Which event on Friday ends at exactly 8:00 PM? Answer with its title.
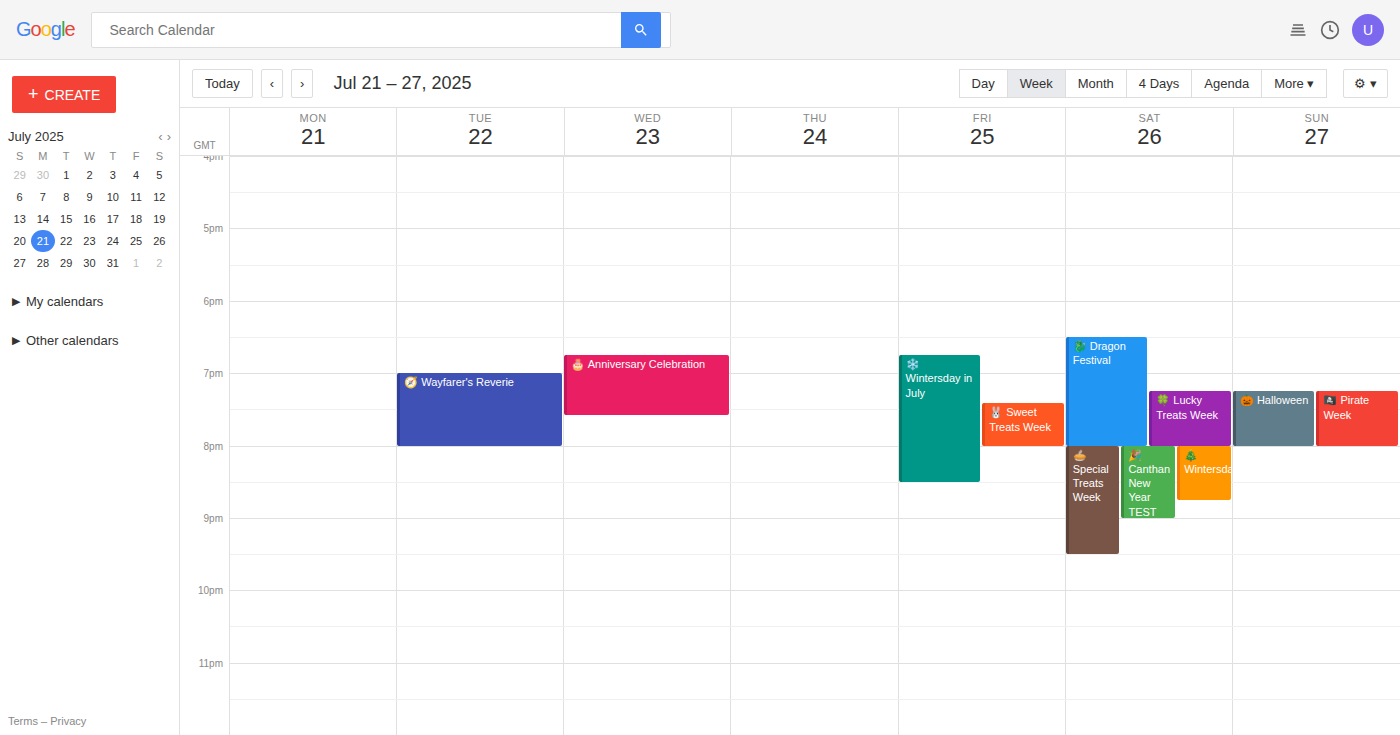
"🐰 Sweet Treats Week"